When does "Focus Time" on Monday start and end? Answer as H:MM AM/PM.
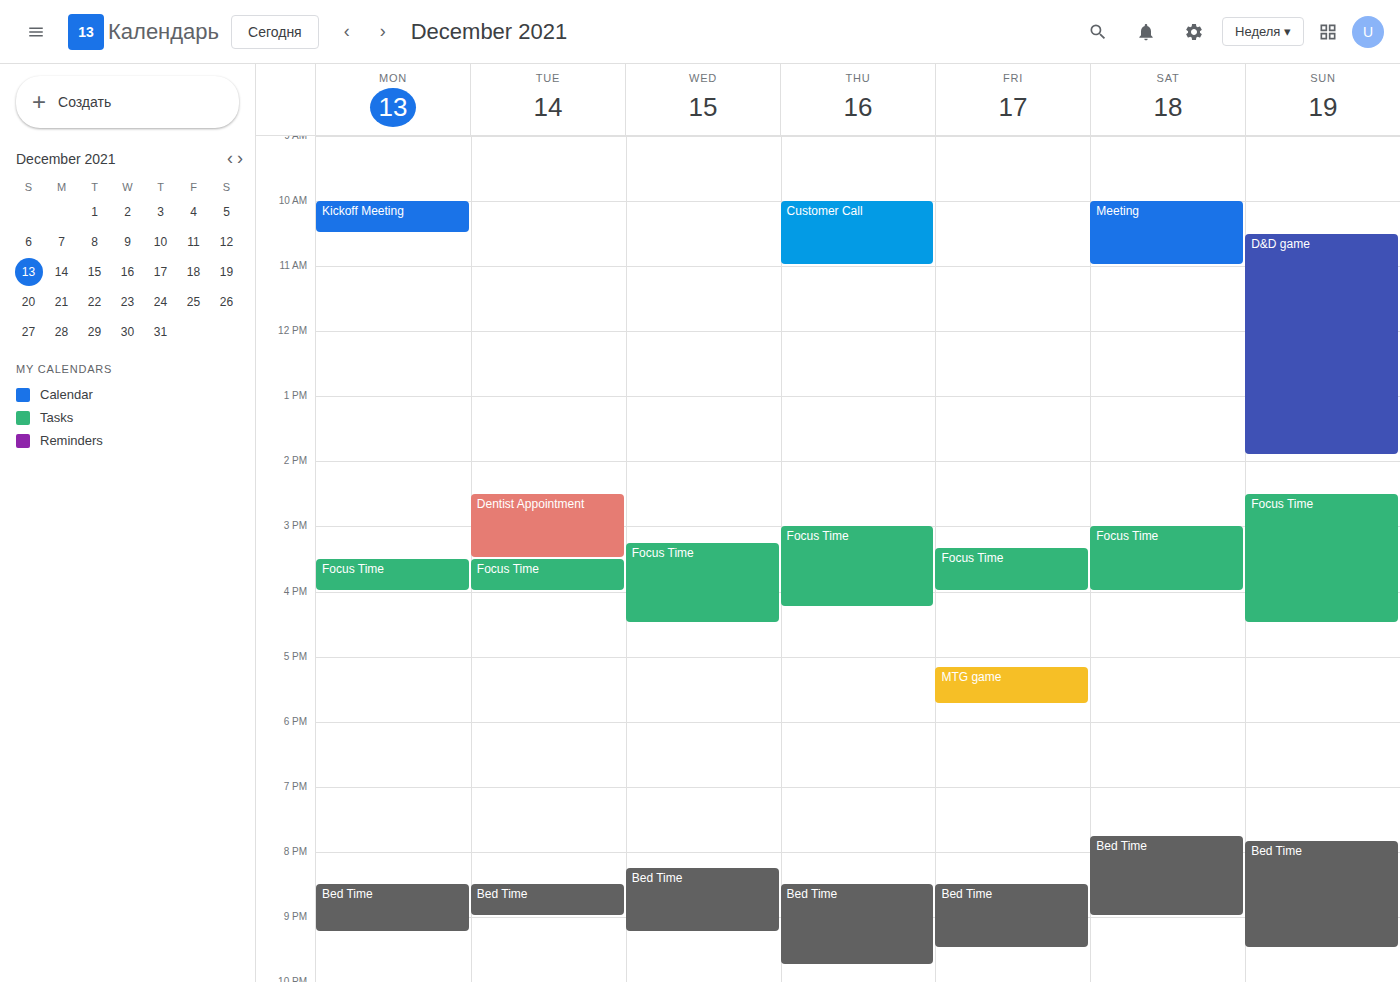
3:30 PM to 4:00 PM